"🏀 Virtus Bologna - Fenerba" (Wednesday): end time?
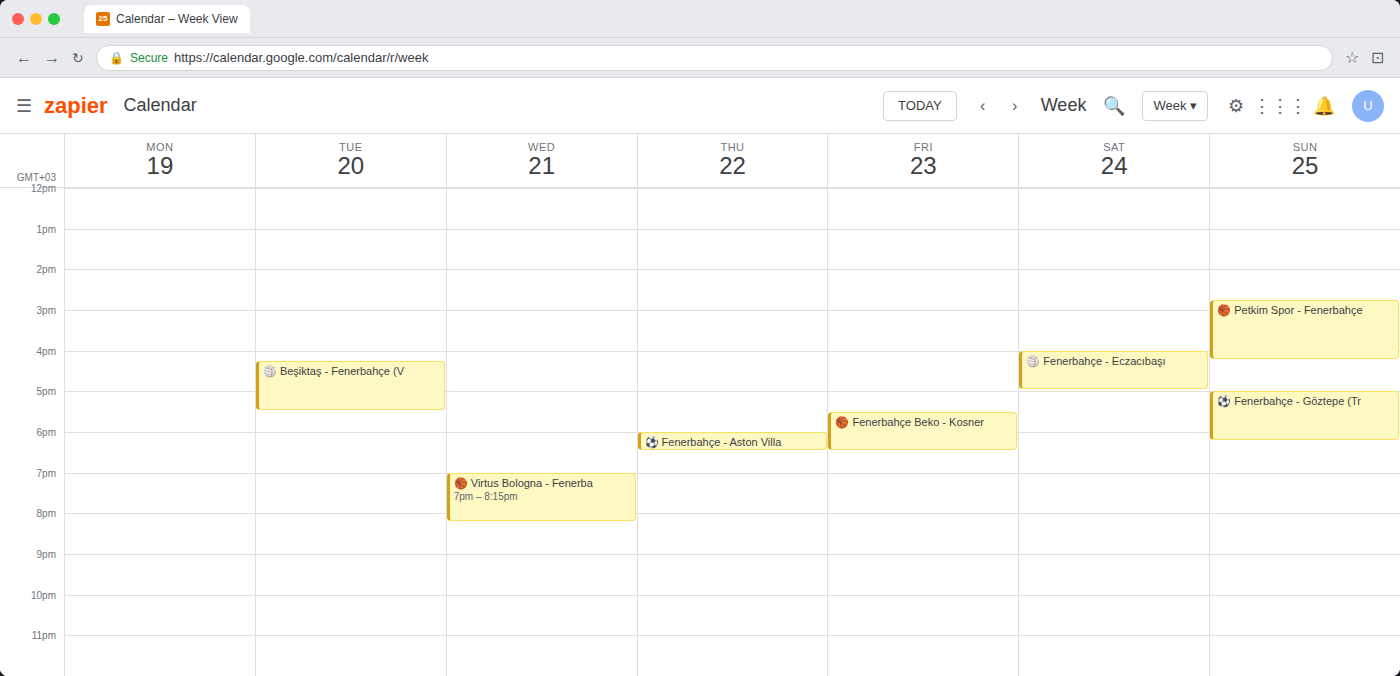
20:15